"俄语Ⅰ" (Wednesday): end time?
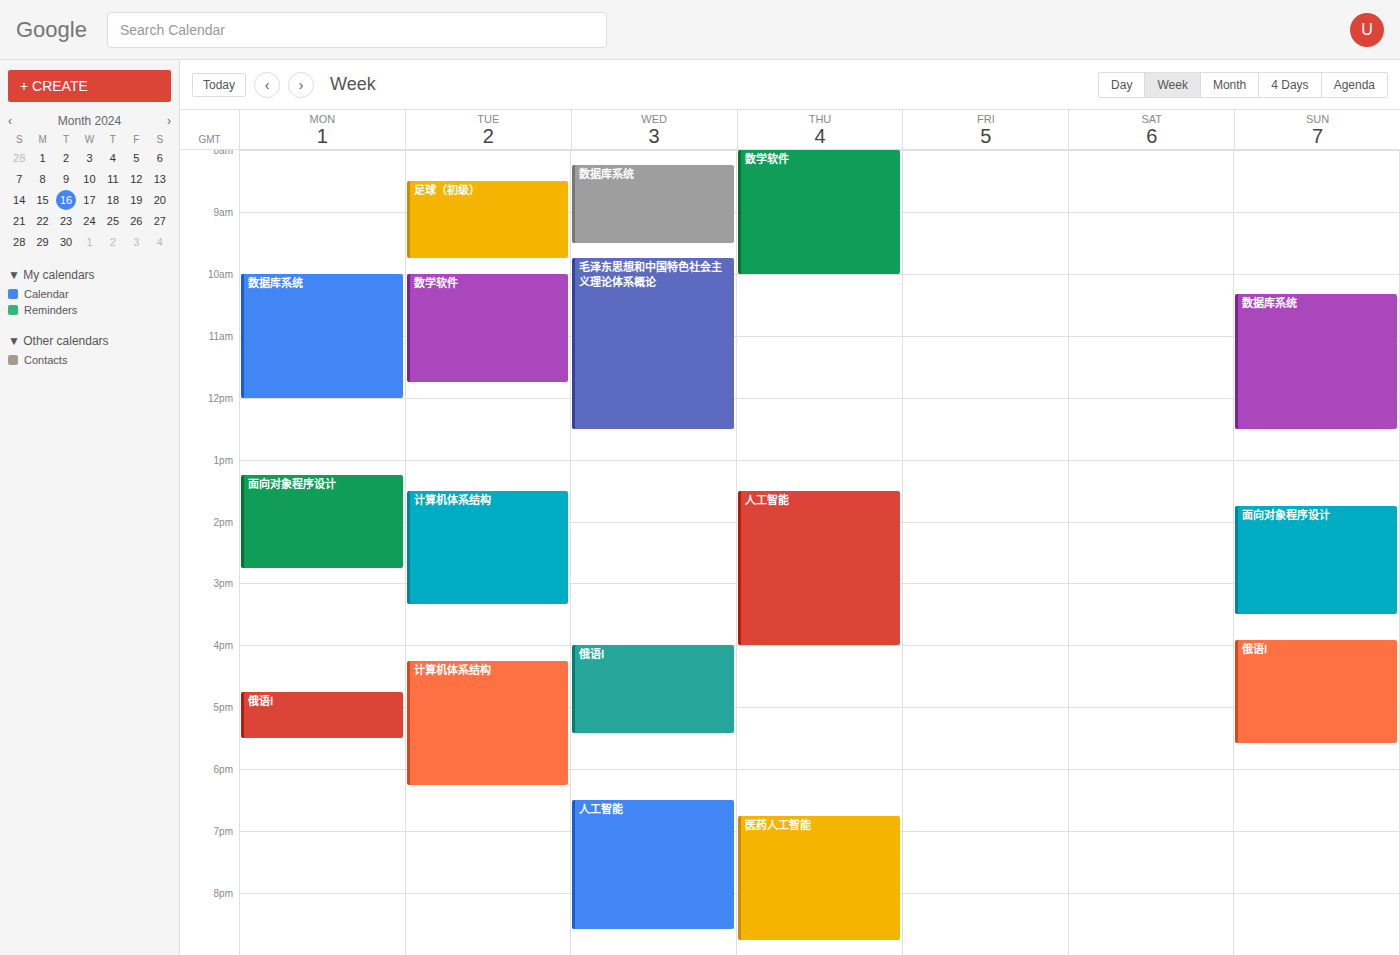
5:25 PM